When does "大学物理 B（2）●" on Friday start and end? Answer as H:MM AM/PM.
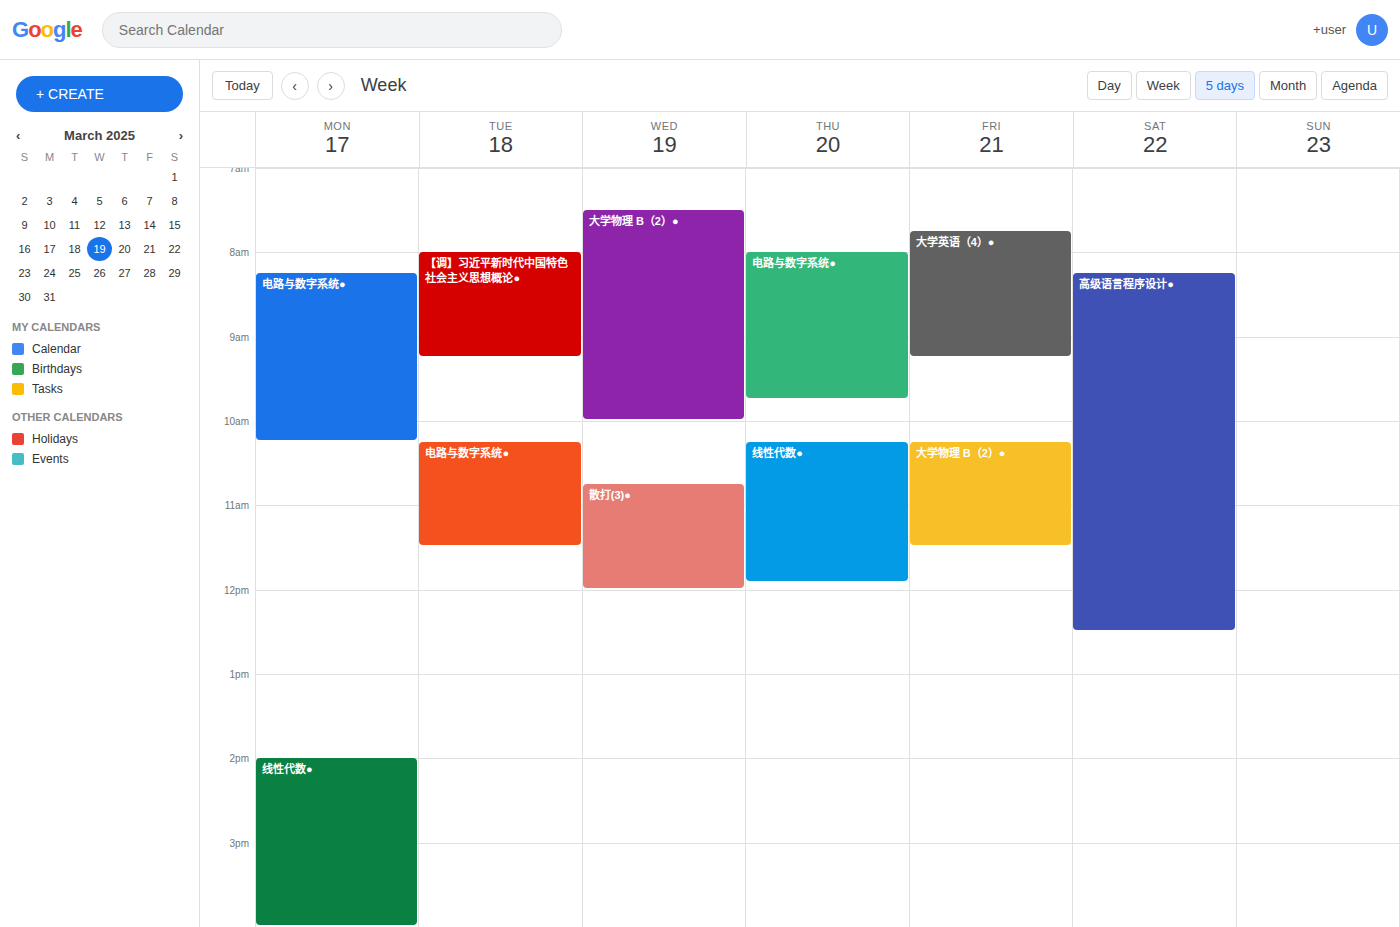
10:15 AM to 11:30 AM